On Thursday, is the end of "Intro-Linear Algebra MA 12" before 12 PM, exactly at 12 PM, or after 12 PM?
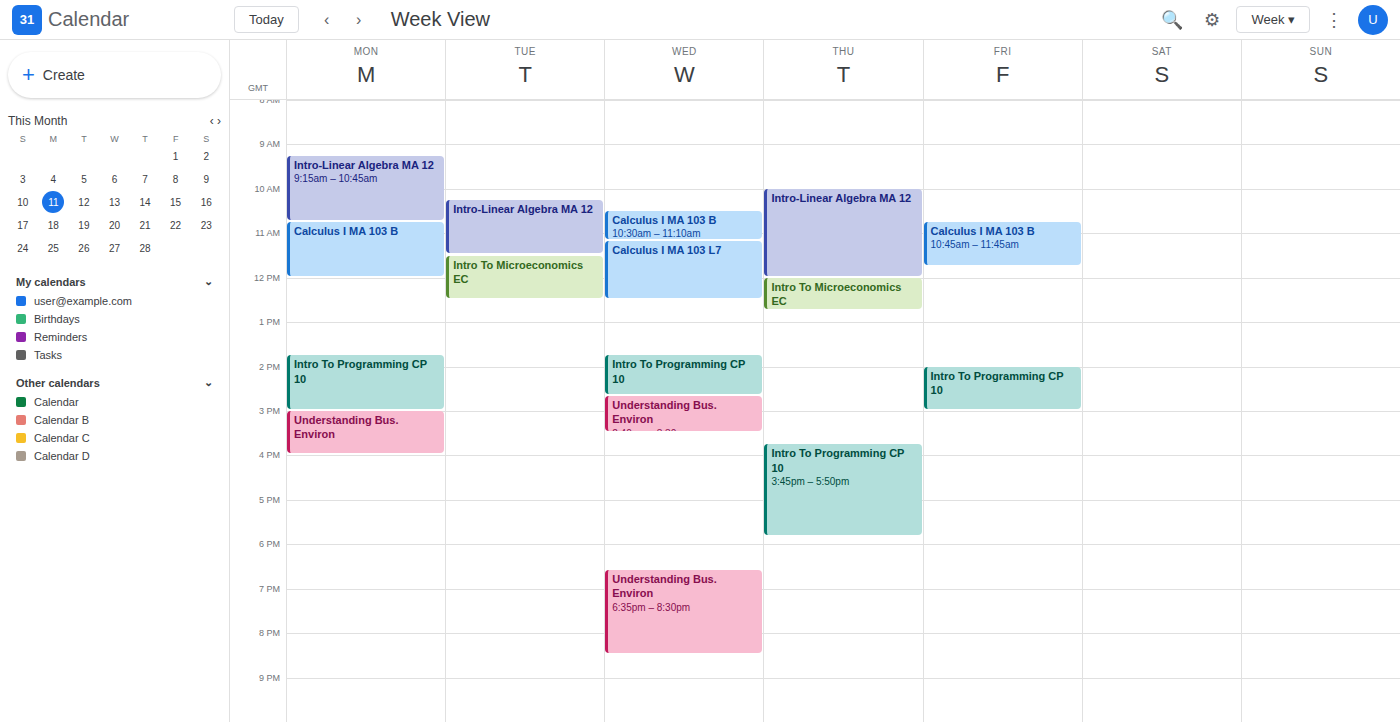
12:00 PM -- exactly at 12 PM, on the 12 PM line.